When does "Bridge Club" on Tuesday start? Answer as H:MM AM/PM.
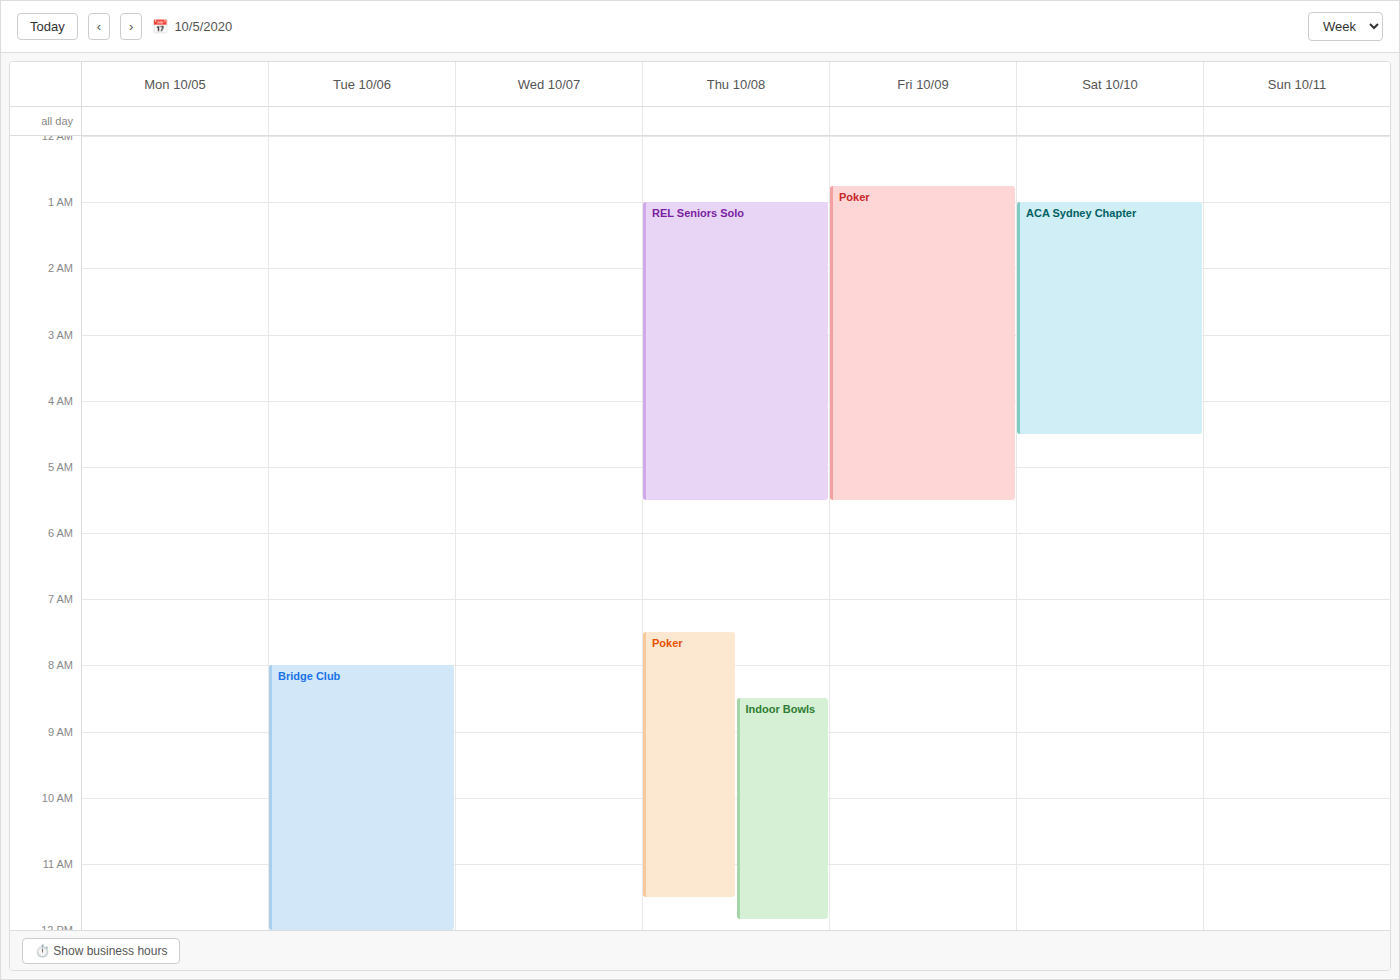
8:00 AM